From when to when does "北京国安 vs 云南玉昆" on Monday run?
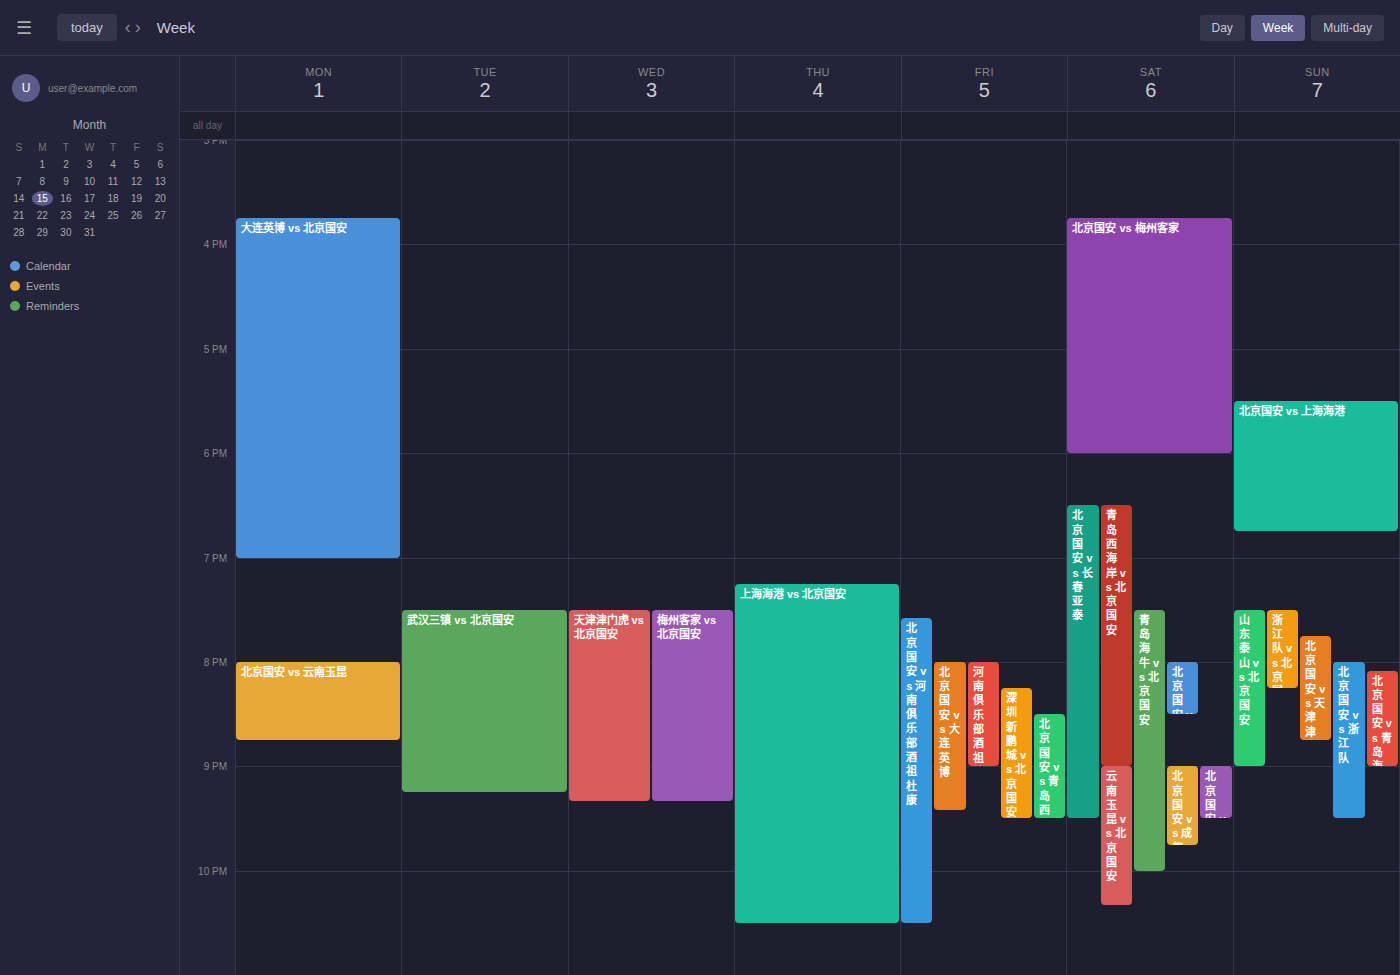
8:00 PM to 8:45 PM